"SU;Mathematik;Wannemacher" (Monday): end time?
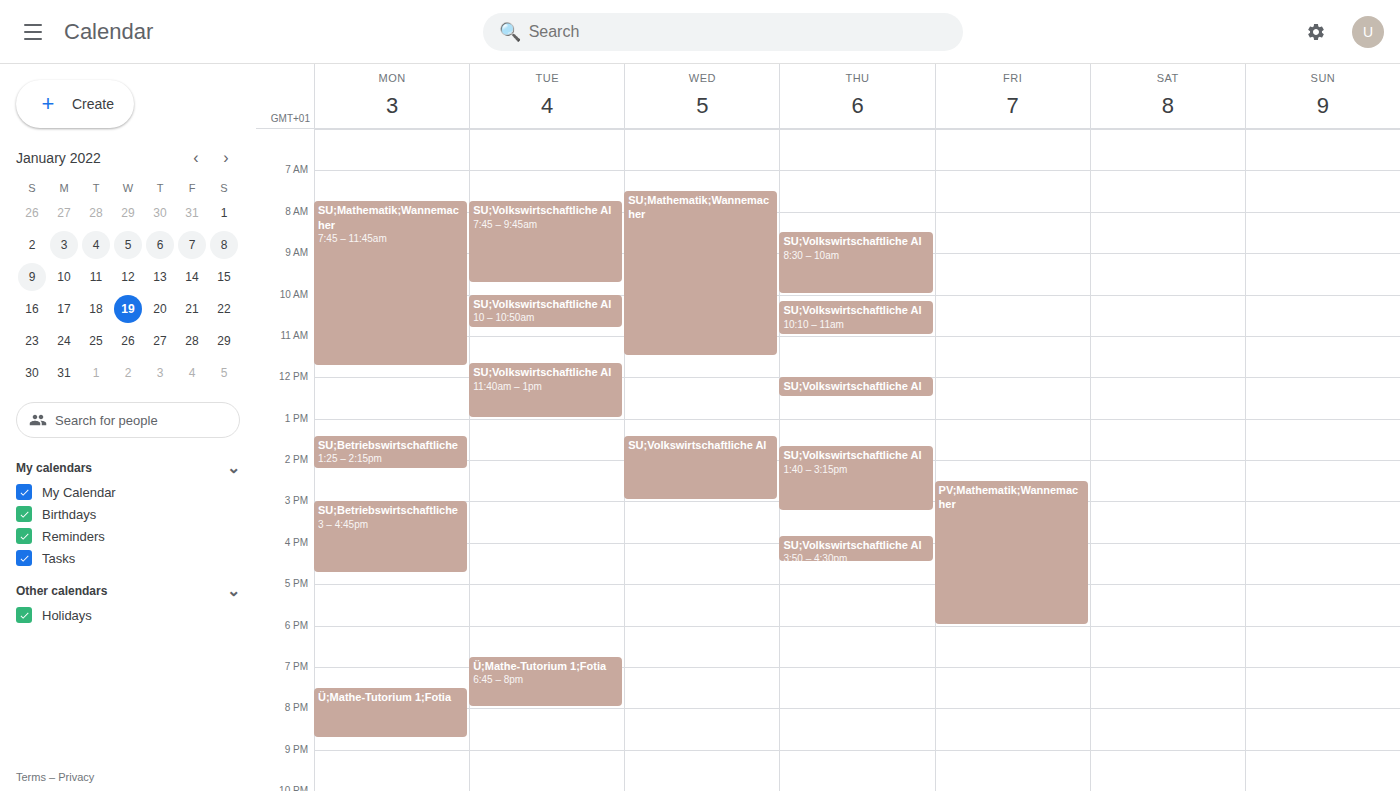
11:45